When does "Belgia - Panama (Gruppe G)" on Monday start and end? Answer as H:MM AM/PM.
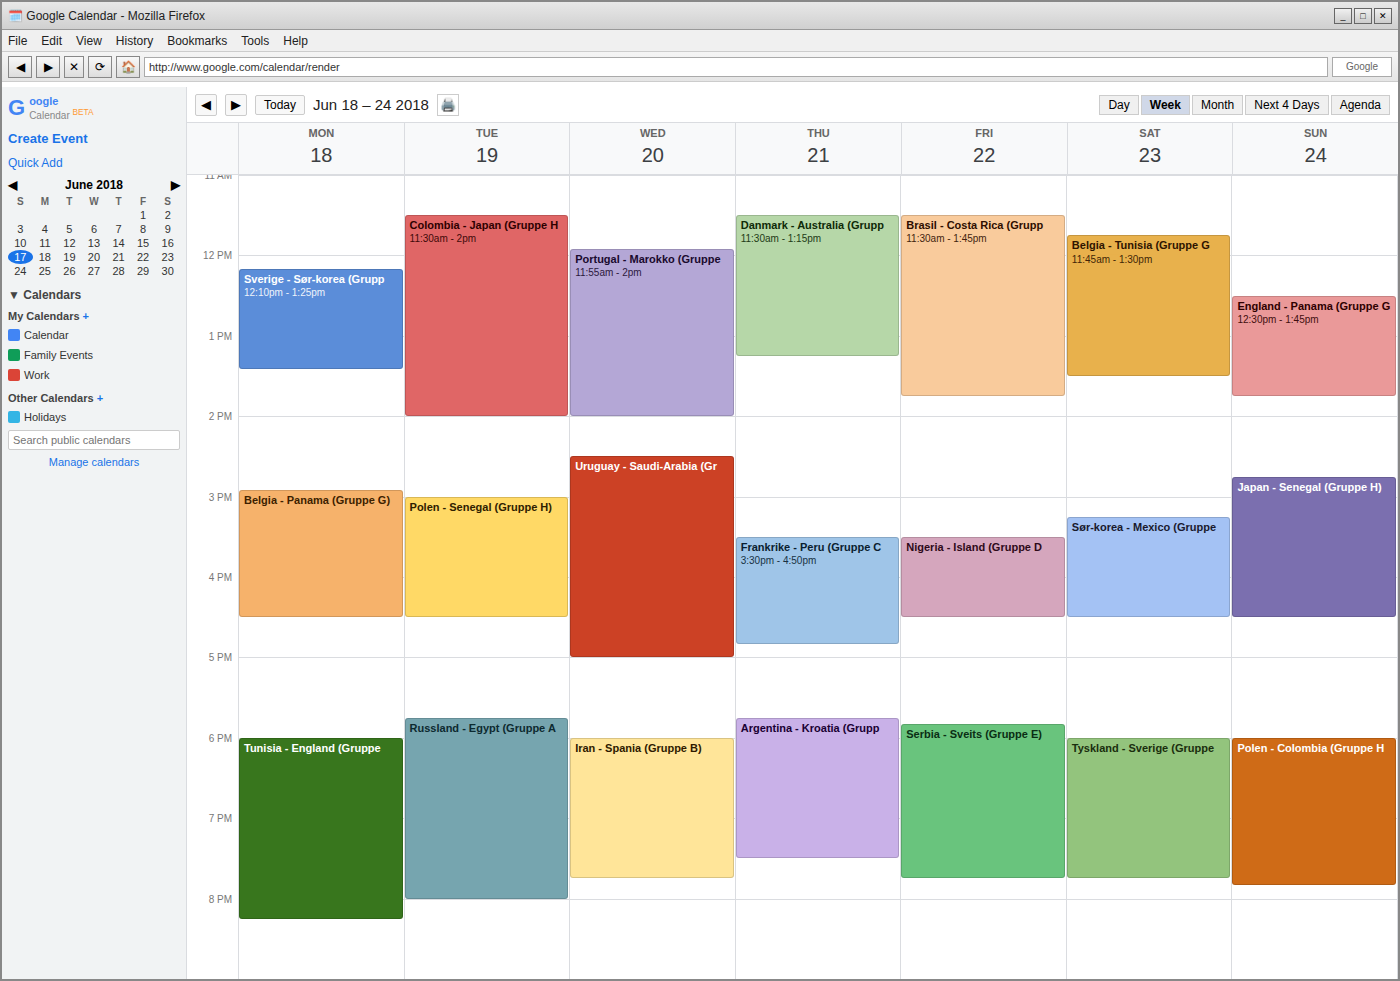
2:55 PM to 4:30 PM